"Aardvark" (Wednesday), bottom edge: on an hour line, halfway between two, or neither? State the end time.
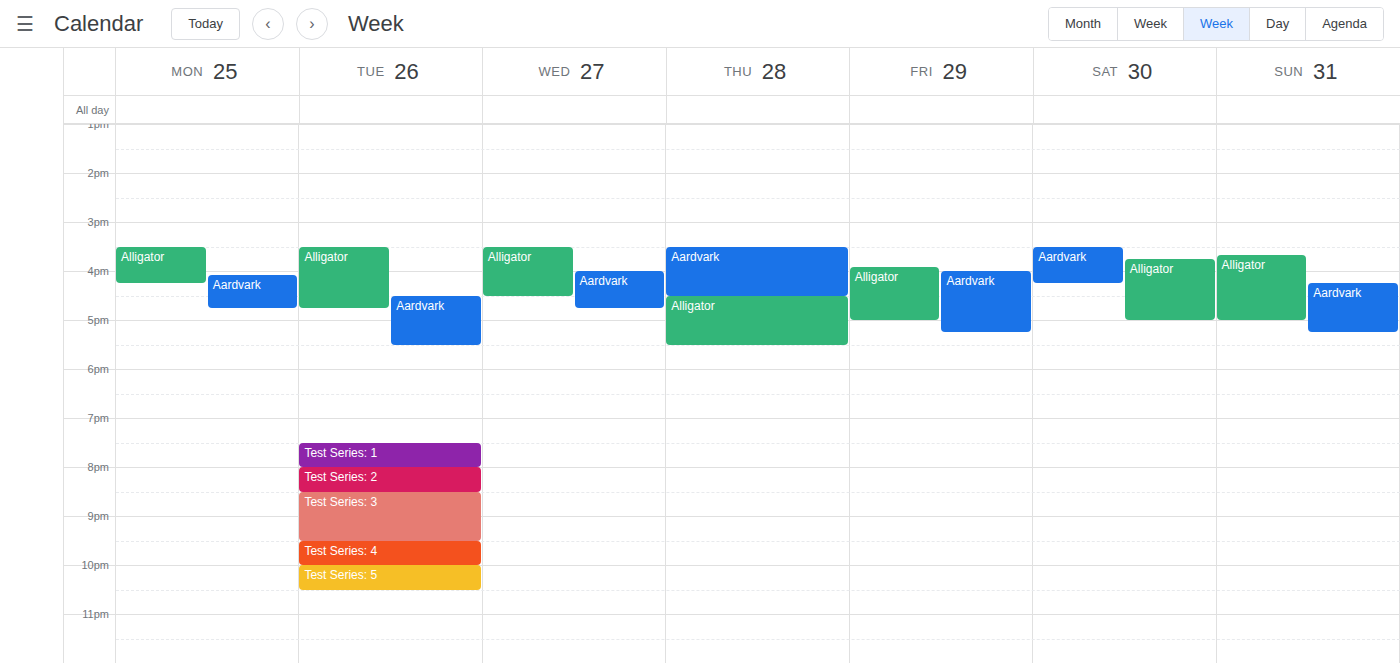
16:45 -- neither: three quarters of the way from the 16:00 line to the 17:00 line.